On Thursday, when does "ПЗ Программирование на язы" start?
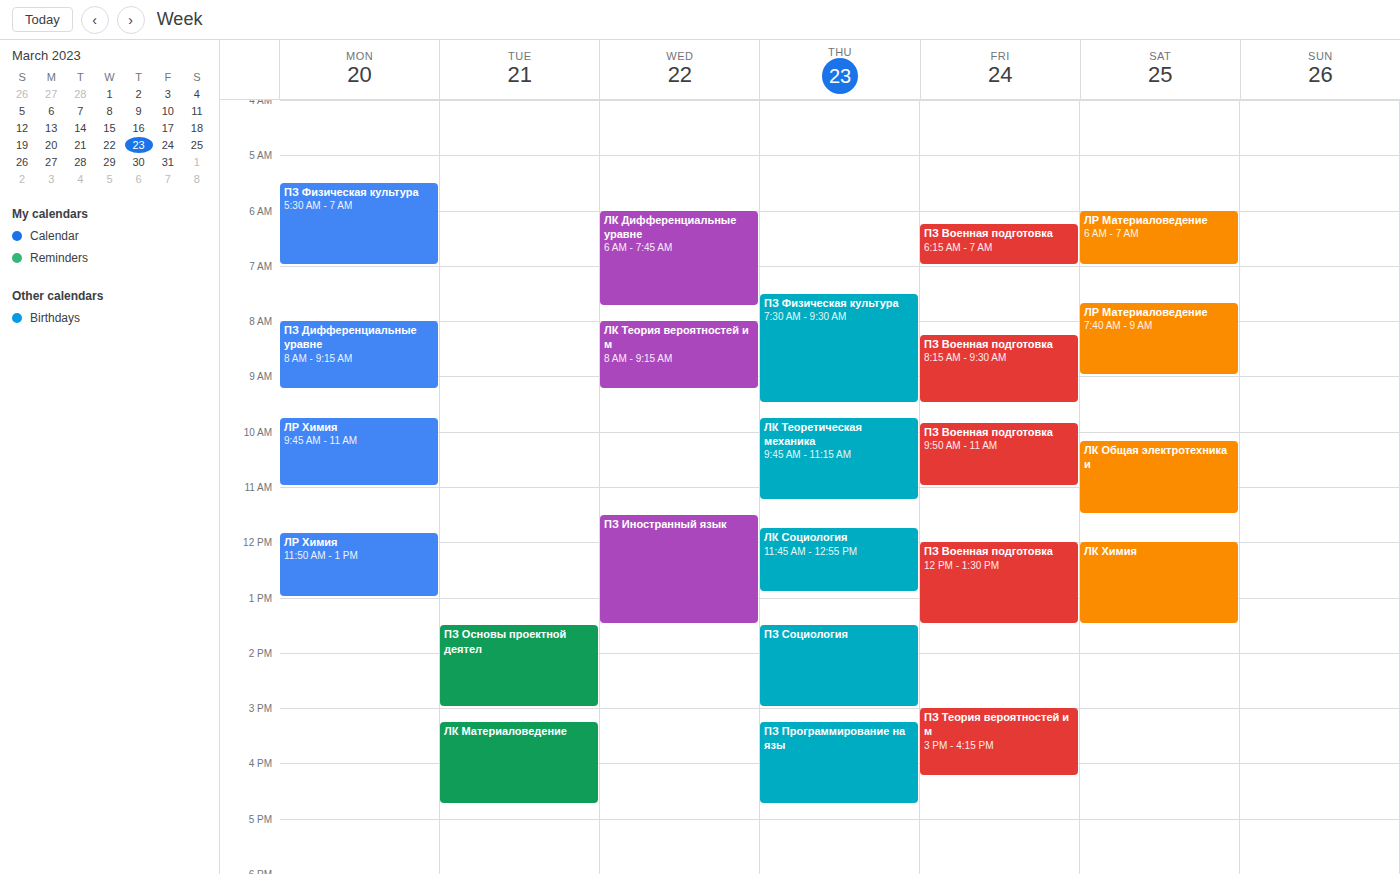
3:15 PM